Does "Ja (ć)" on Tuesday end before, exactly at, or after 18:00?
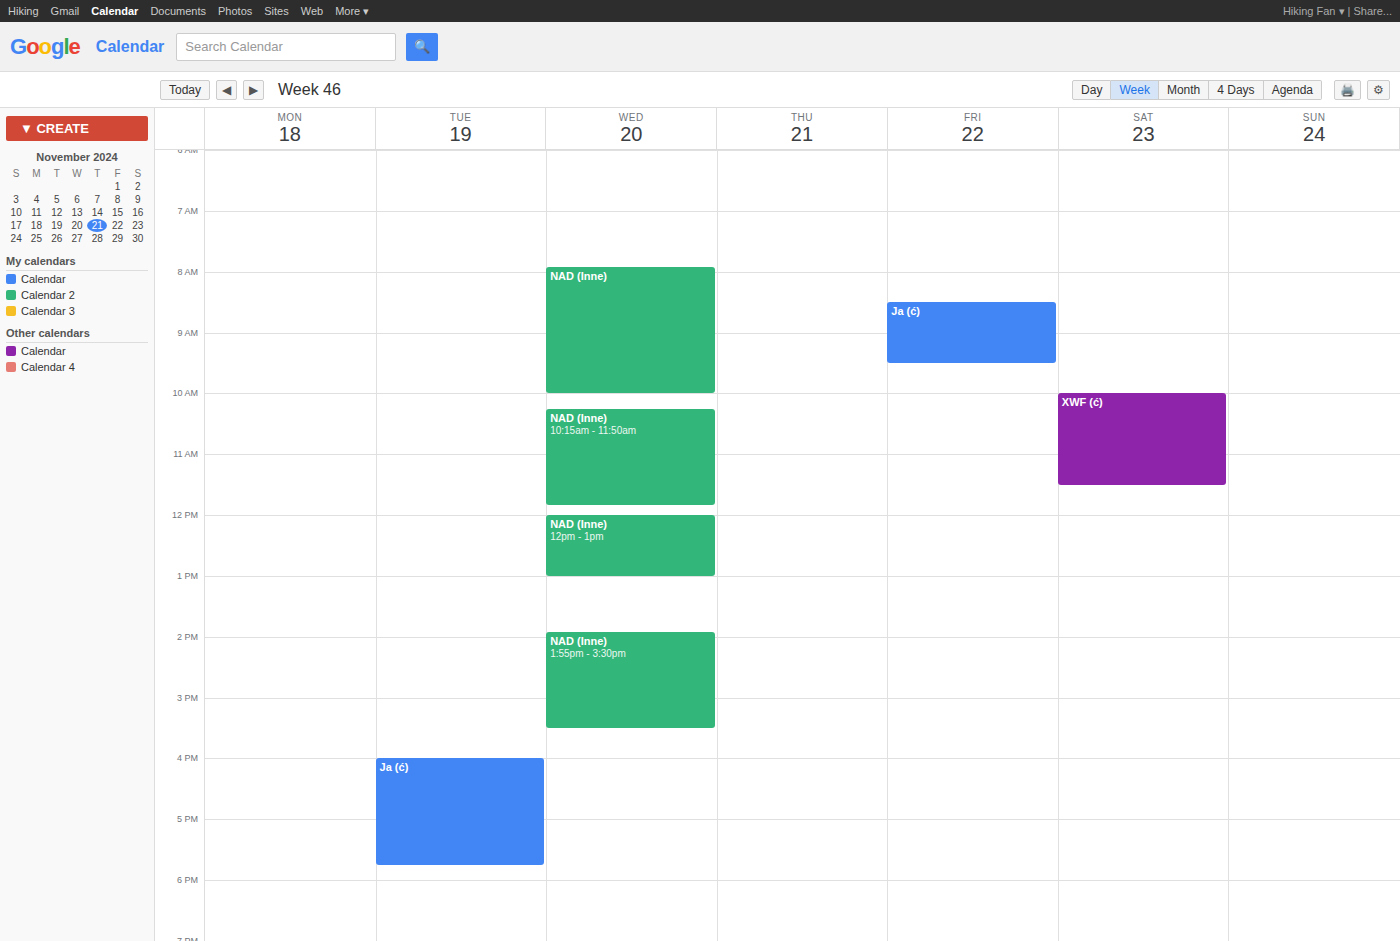
17:45 -- before 18:00, 15 minutes above the 18:00 line.